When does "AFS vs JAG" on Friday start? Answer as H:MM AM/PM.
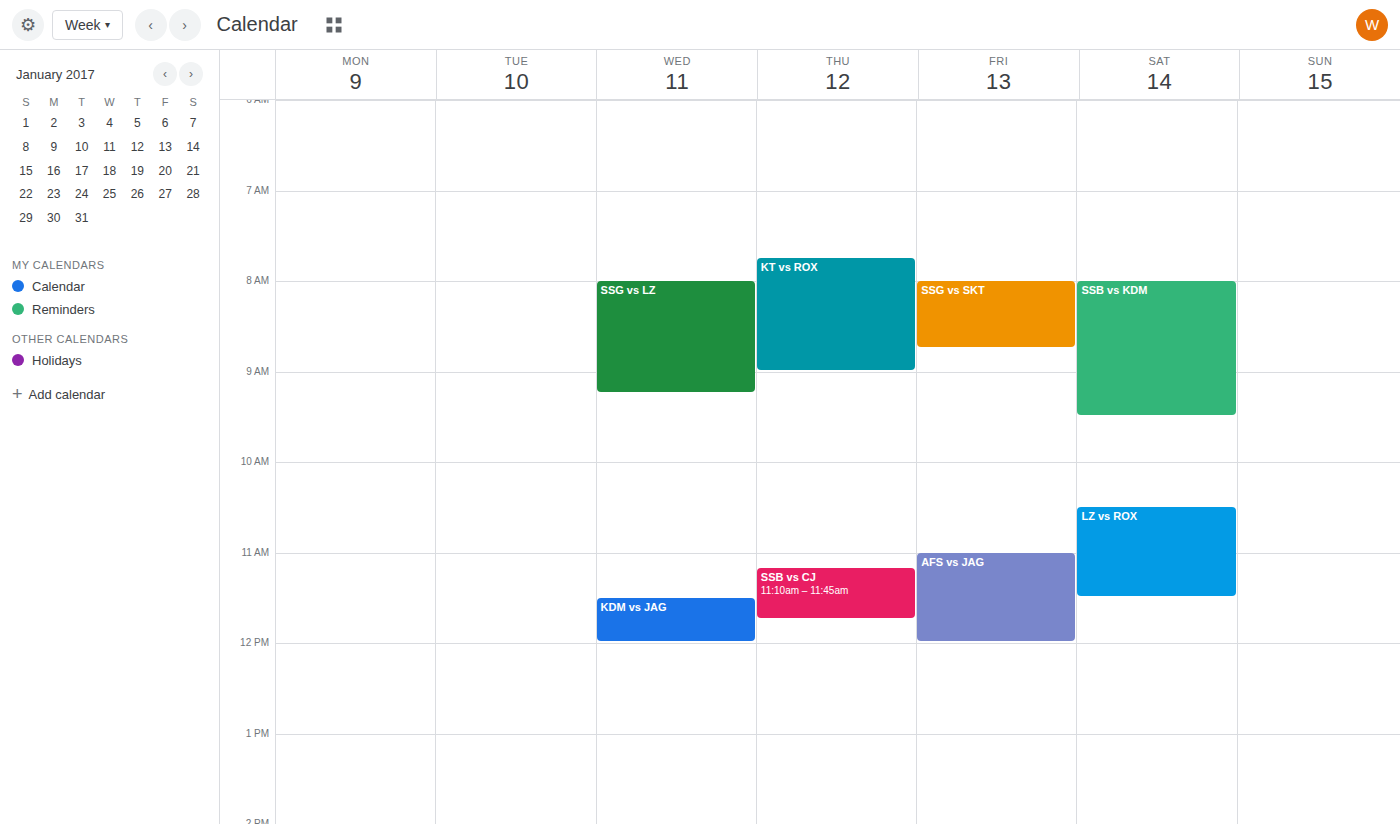
11:00 AM